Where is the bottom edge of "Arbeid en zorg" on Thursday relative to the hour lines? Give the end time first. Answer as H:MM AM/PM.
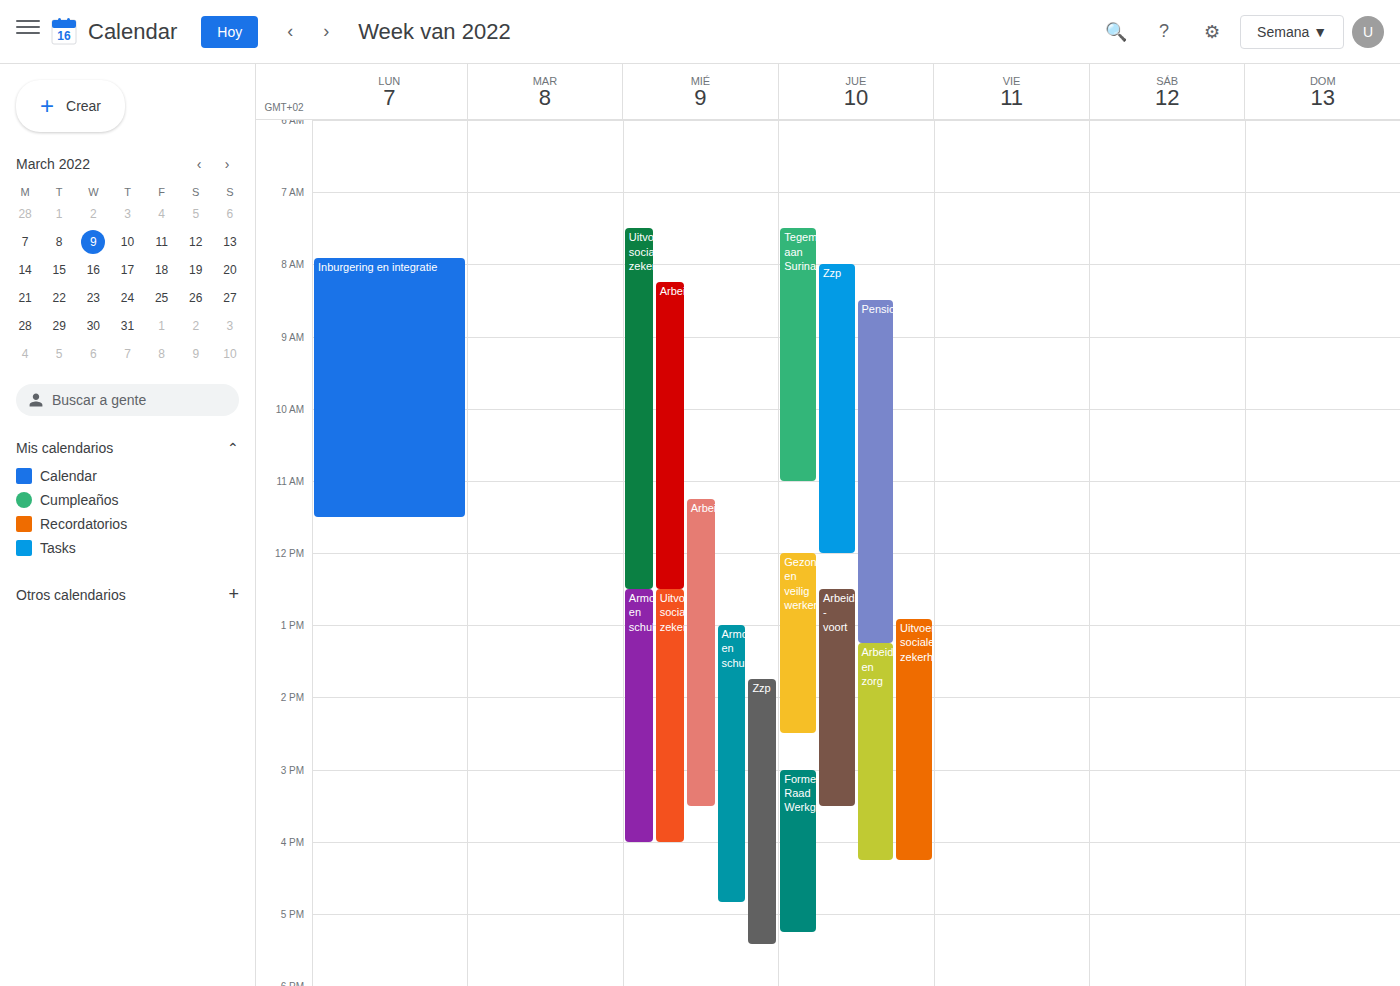
4:15 PM -- neither: a quarter of the way from the 4 PM line to the 5 PM line.